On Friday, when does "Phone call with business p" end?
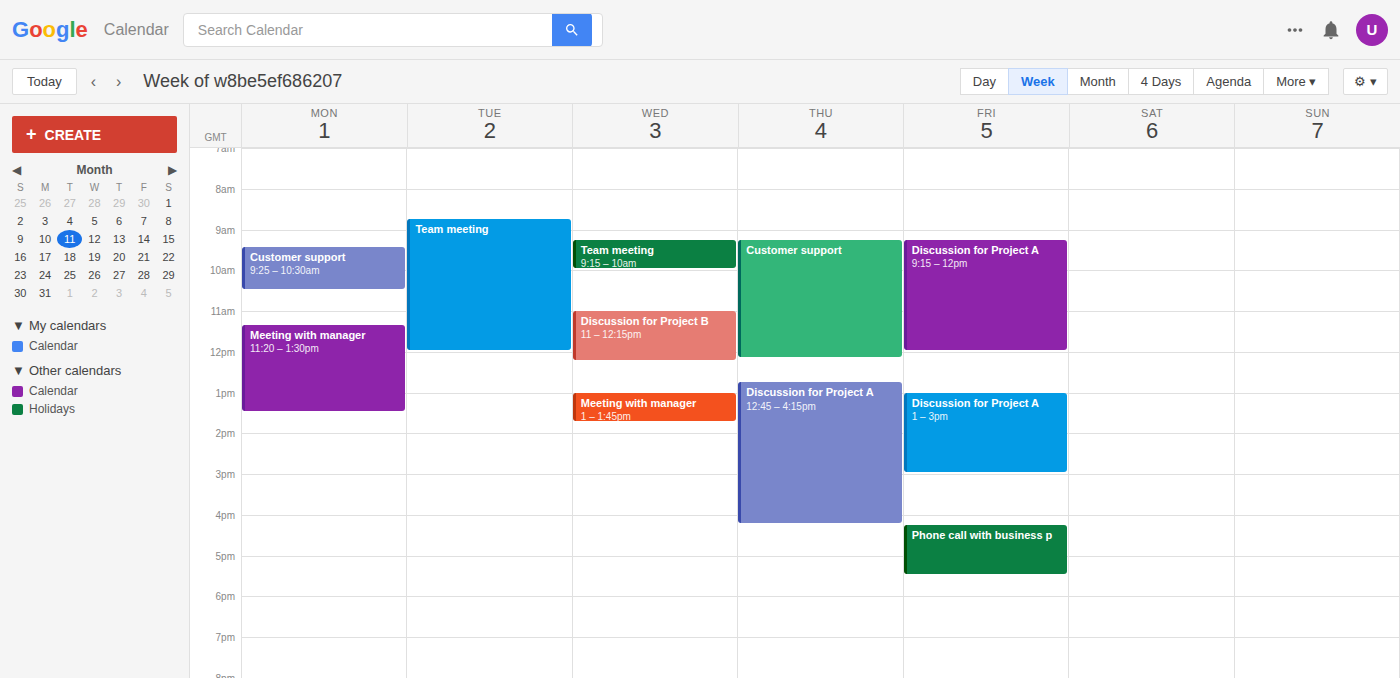
5:30 PM